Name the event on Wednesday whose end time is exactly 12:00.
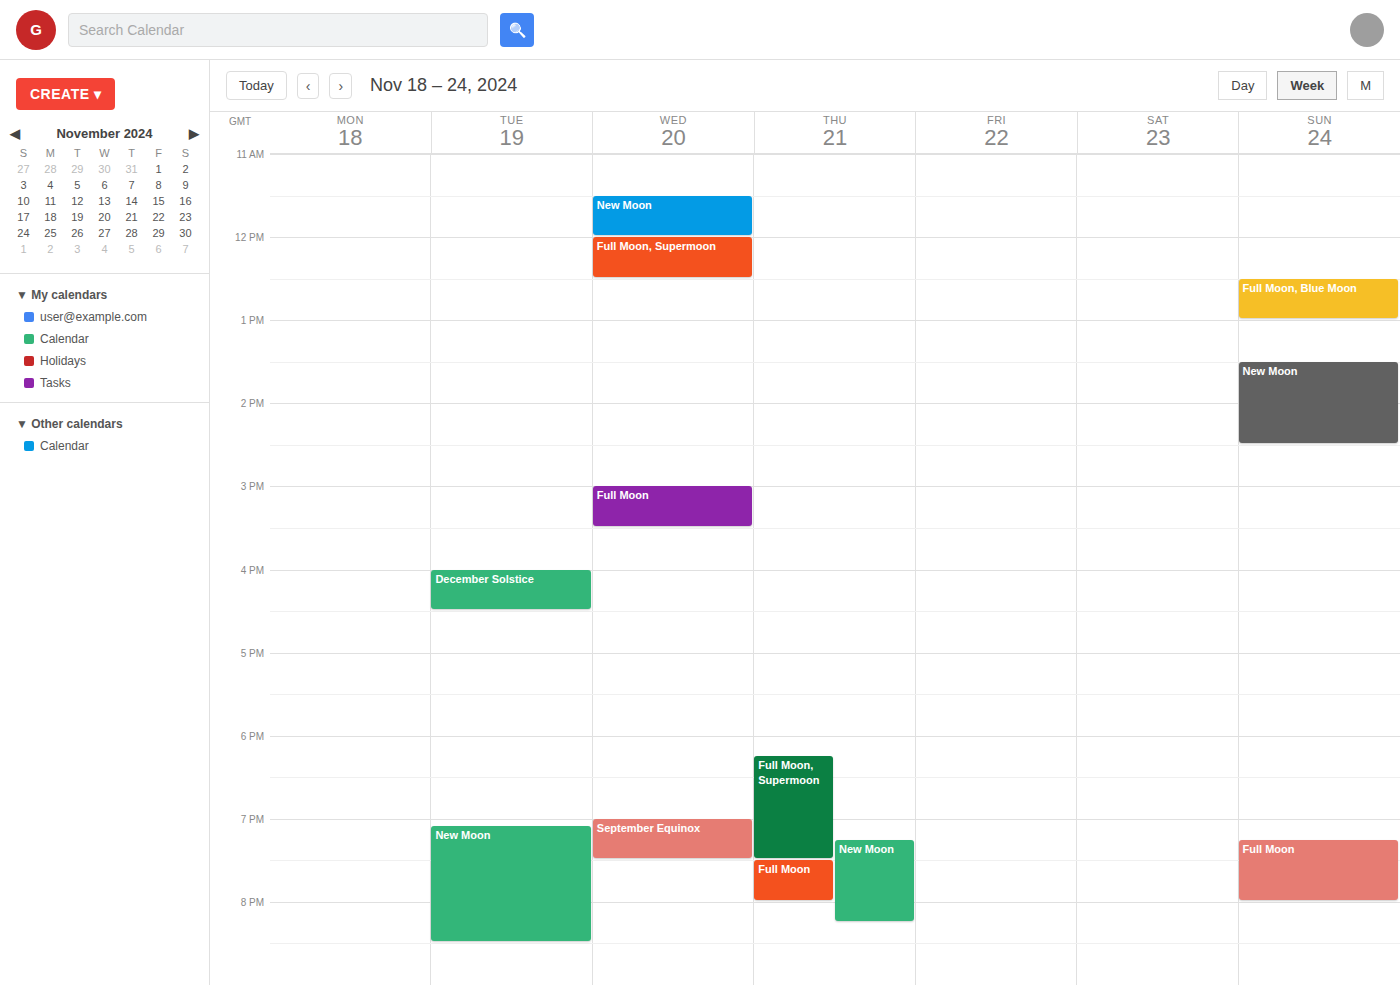
"New Moon"